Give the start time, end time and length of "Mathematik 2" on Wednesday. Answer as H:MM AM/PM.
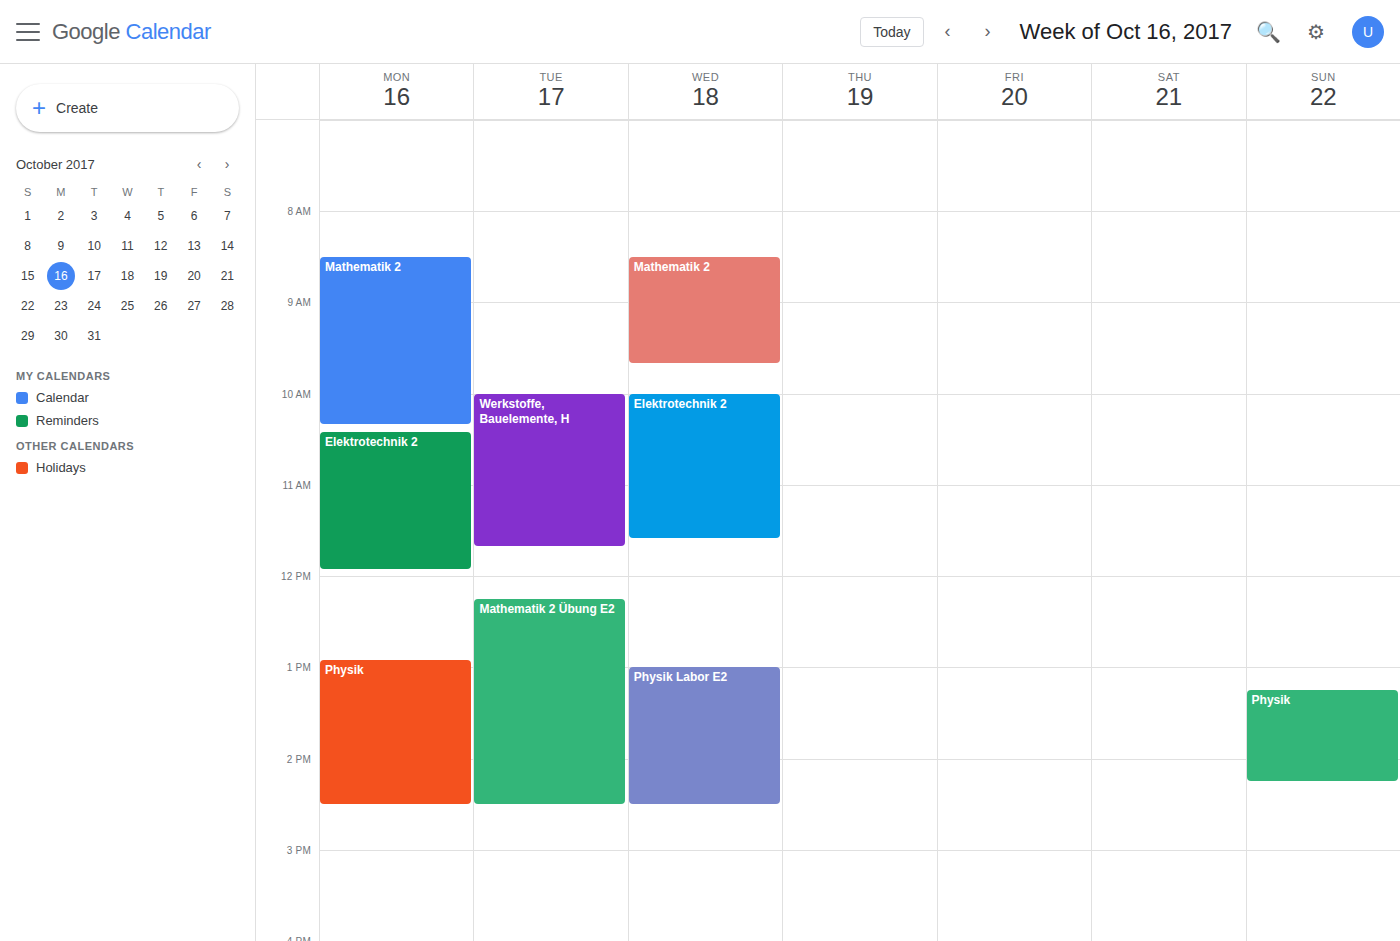
8:30 AM to 9:40 AM, 1 hour 10 minutes